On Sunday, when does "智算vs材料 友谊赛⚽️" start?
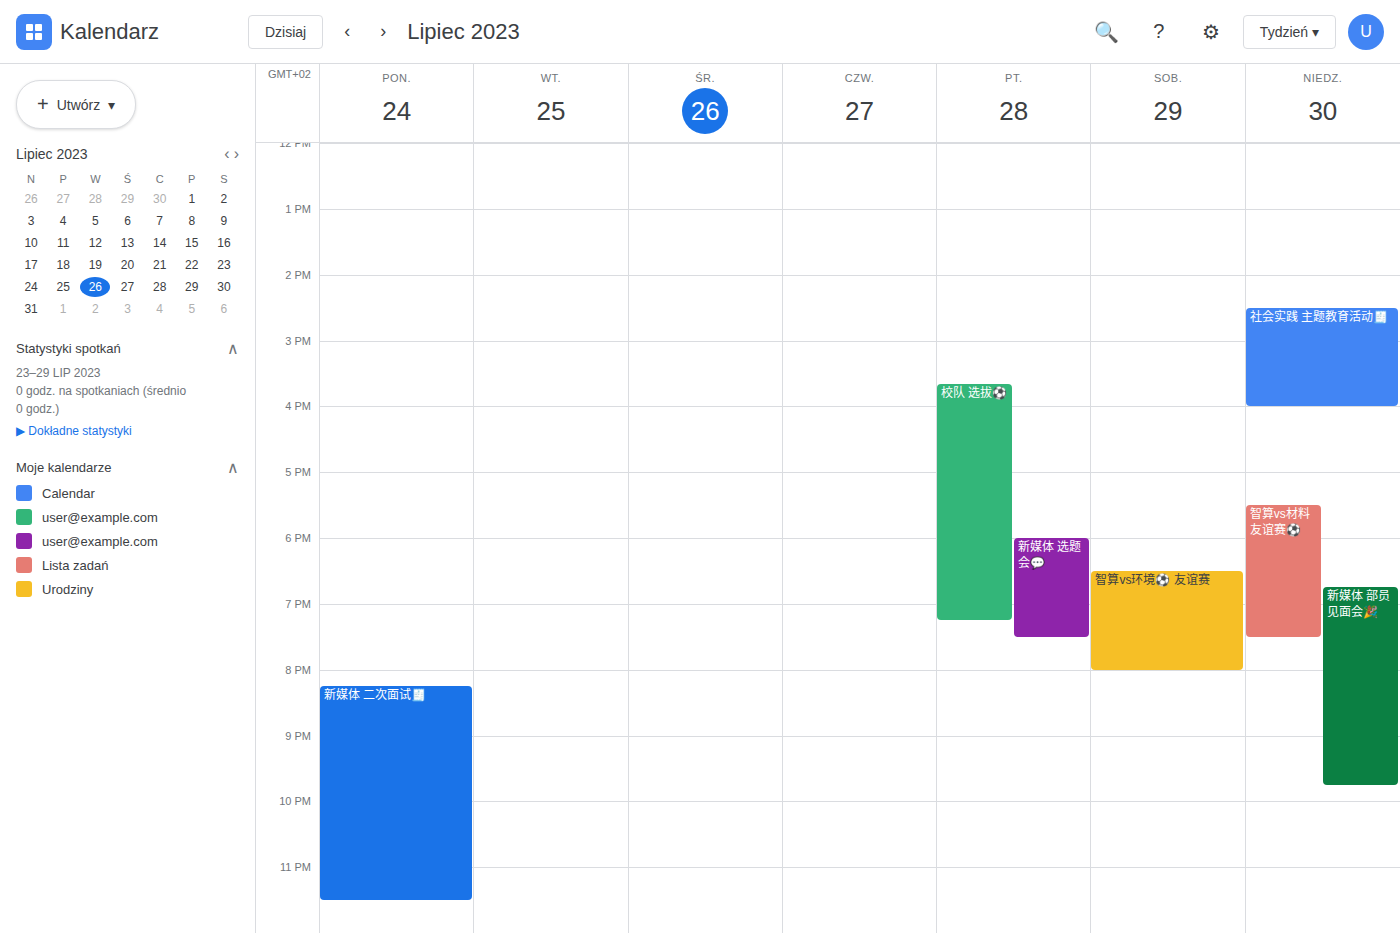
5:30 PM